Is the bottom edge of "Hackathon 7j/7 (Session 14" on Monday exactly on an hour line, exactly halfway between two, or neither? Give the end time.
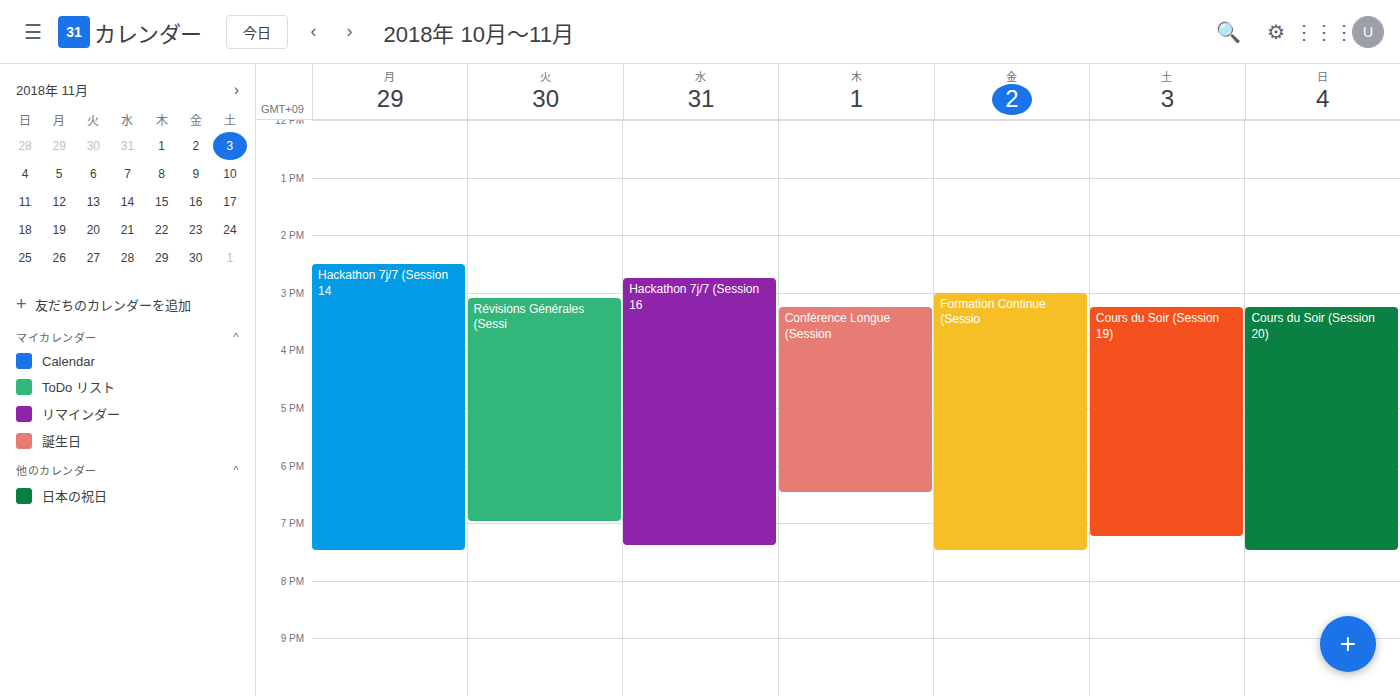
7:30 PM -- halfway between the 7 PM and 8 PM lines.